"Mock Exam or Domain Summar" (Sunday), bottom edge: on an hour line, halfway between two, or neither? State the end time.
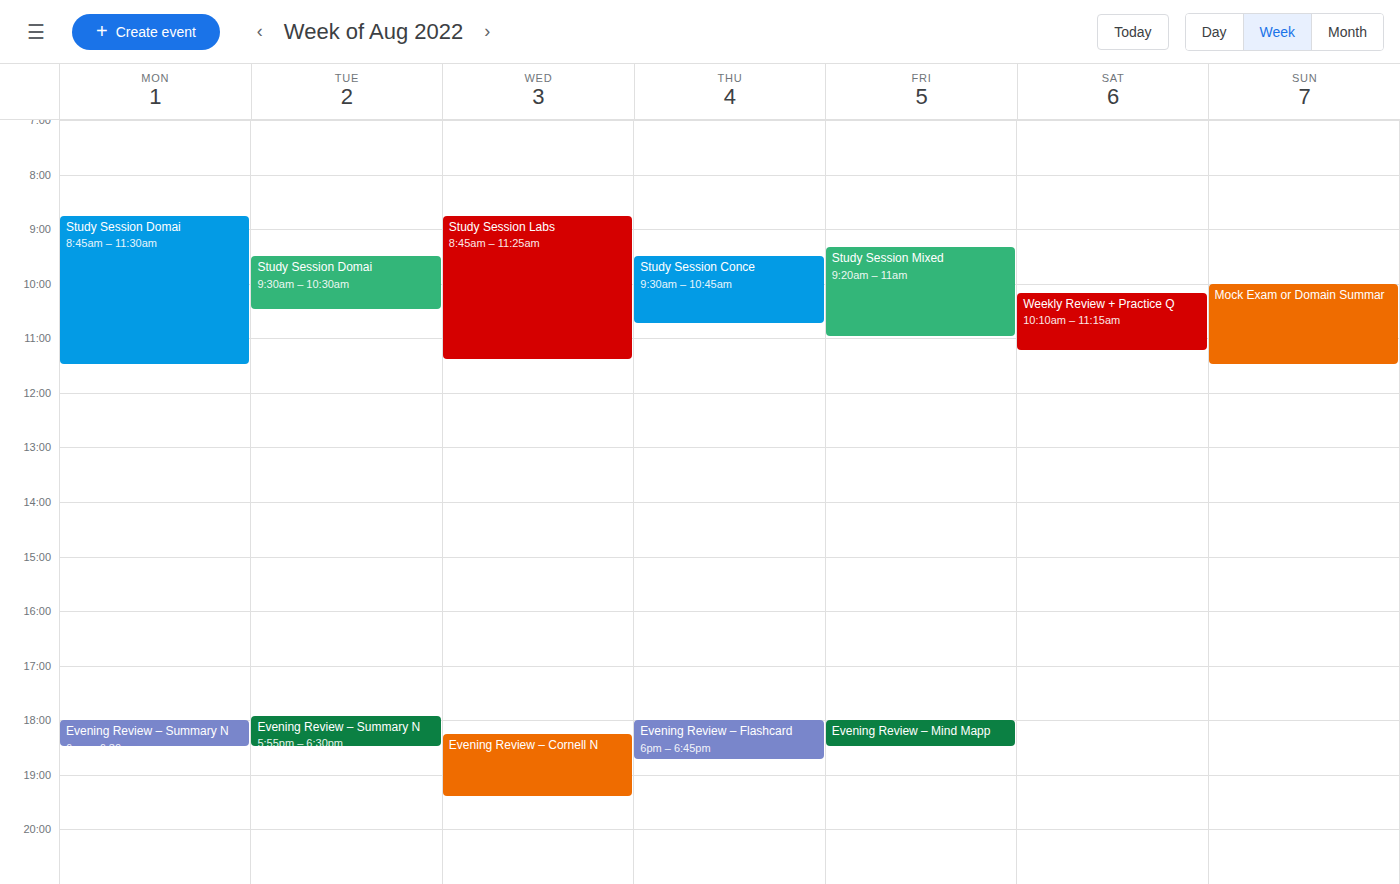
11:30 AM -- halfway between the 11 AM and 12 PM lines.